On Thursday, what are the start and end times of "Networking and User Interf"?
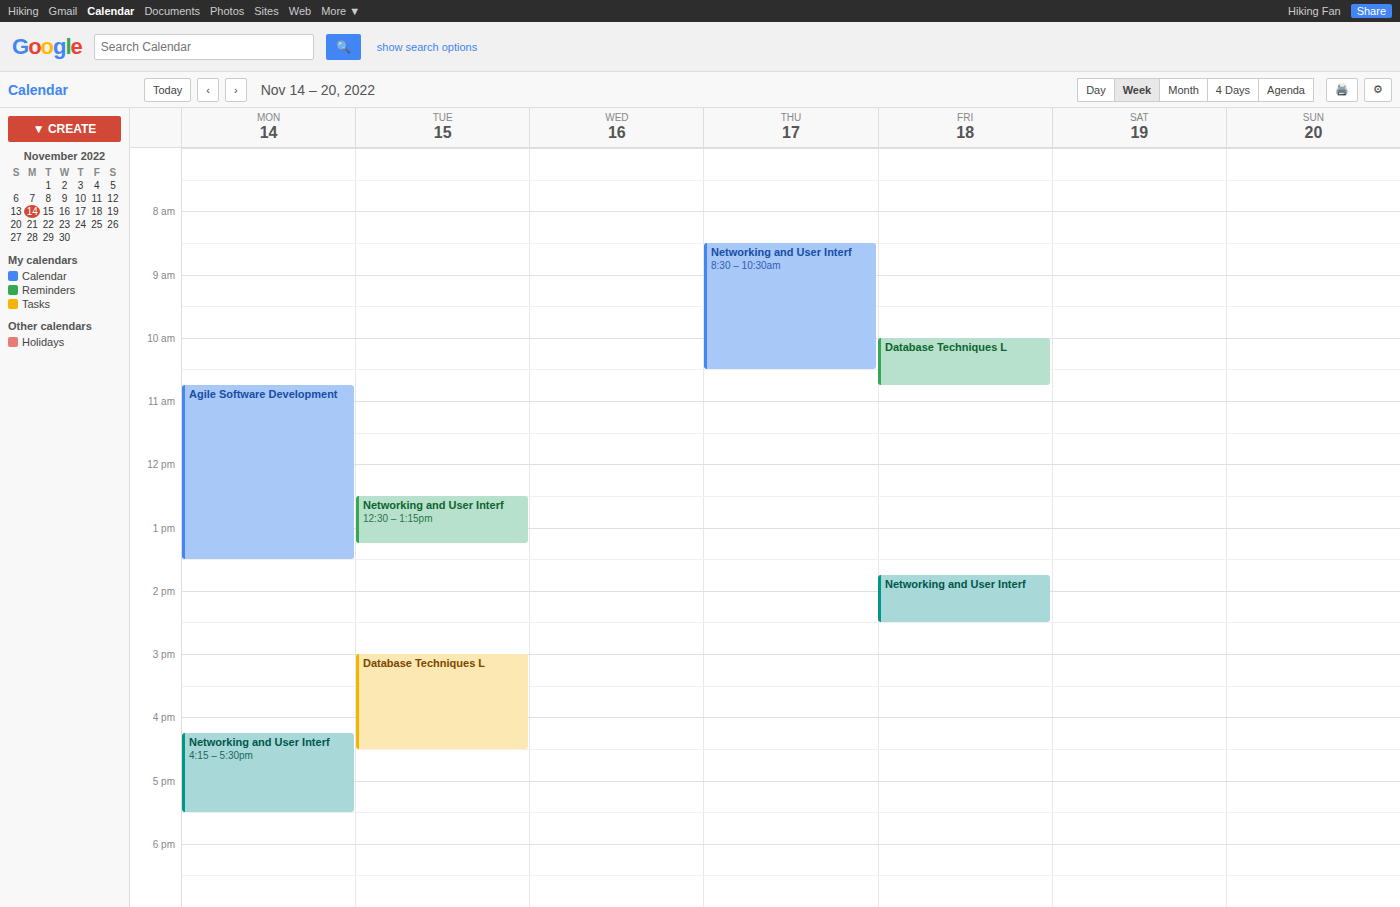
8:30 AM to 10:30 AM